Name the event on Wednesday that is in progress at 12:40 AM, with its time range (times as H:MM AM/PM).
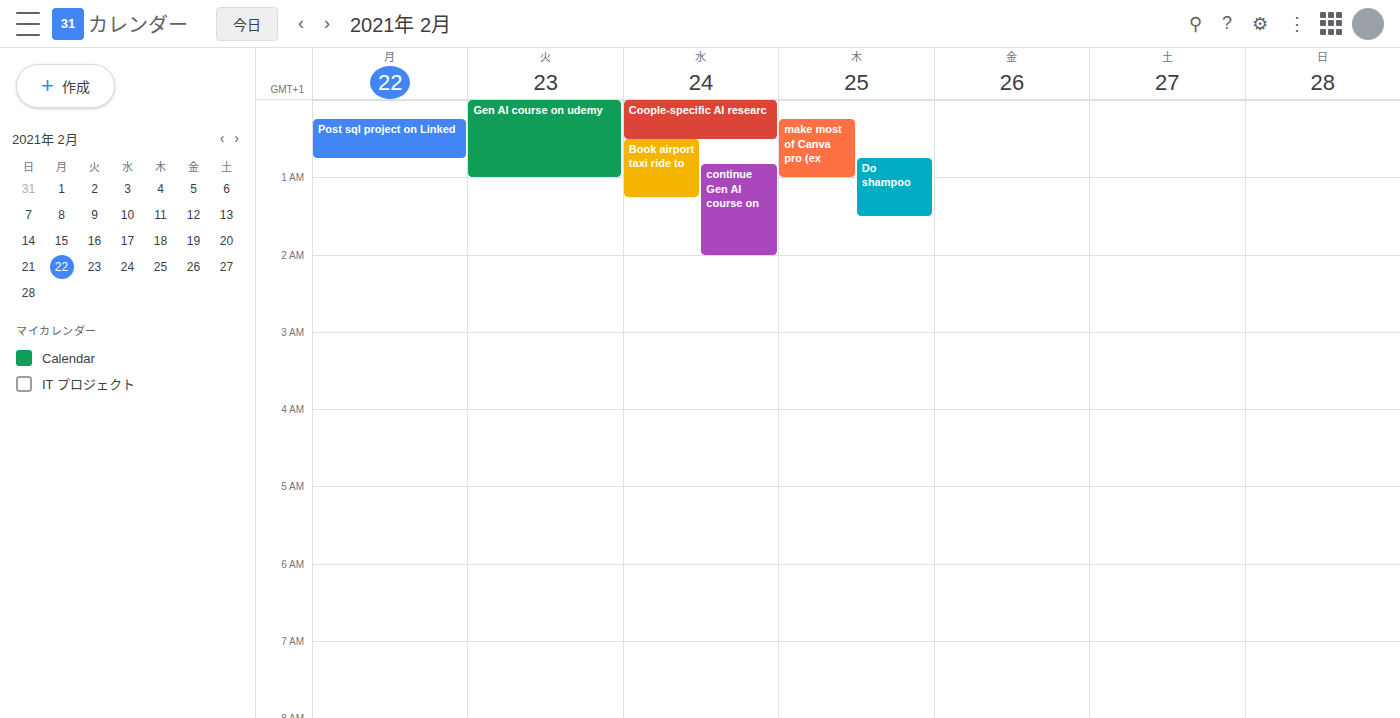
"Book airport taxi ride to", 12:30 AM to 1:15 AM